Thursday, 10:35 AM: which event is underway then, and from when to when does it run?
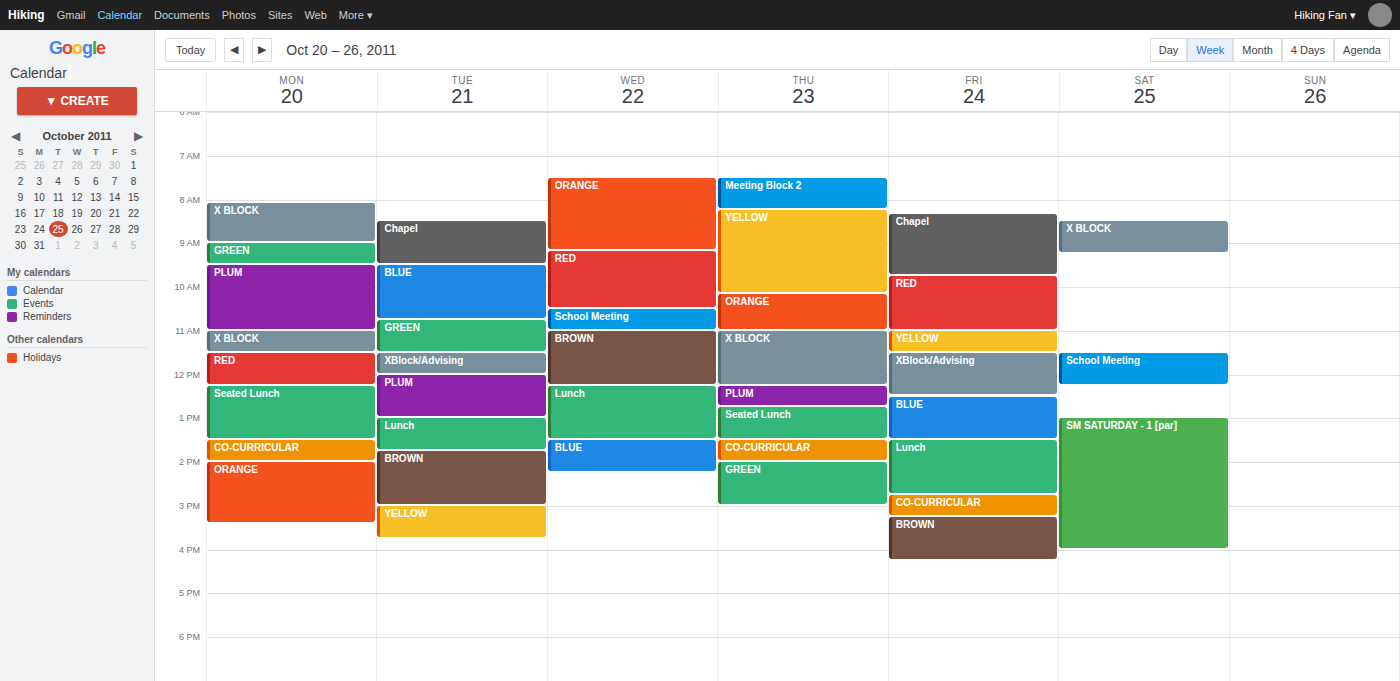
"ORANGE", 10:10 AM to 11:00 AM